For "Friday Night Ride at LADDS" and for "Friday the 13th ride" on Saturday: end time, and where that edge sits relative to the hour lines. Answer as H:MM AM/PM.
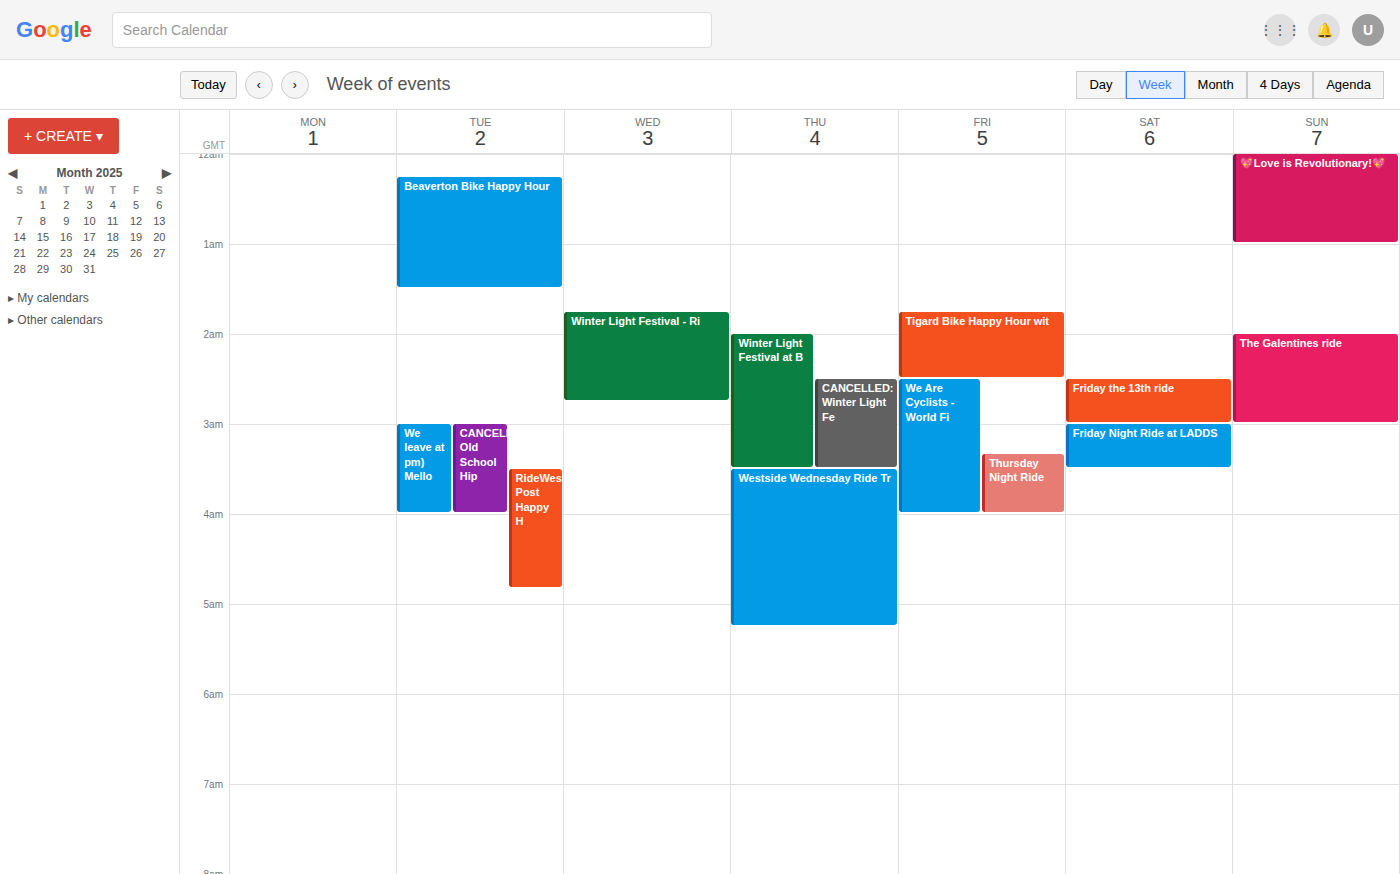
"Friday Night Ride at LADDS": 3:30 AM, halfway between the 3 AM and 4 AM lines. "Friday the 13th ride": 3:00 AM, exactly on the 3 AM line.